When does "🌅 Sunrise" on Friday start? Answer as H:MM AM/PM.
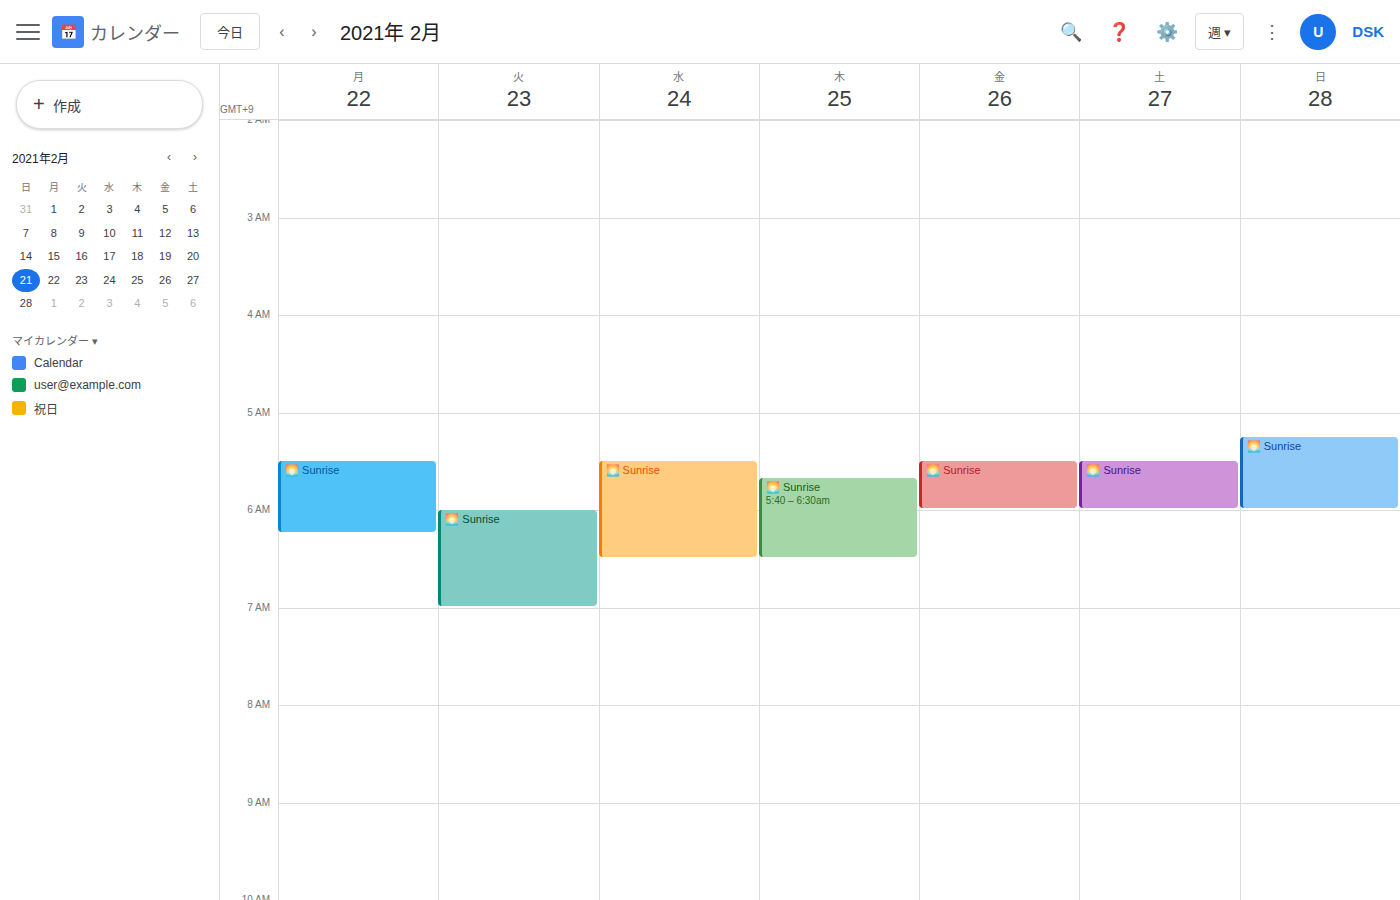
5:30 AM